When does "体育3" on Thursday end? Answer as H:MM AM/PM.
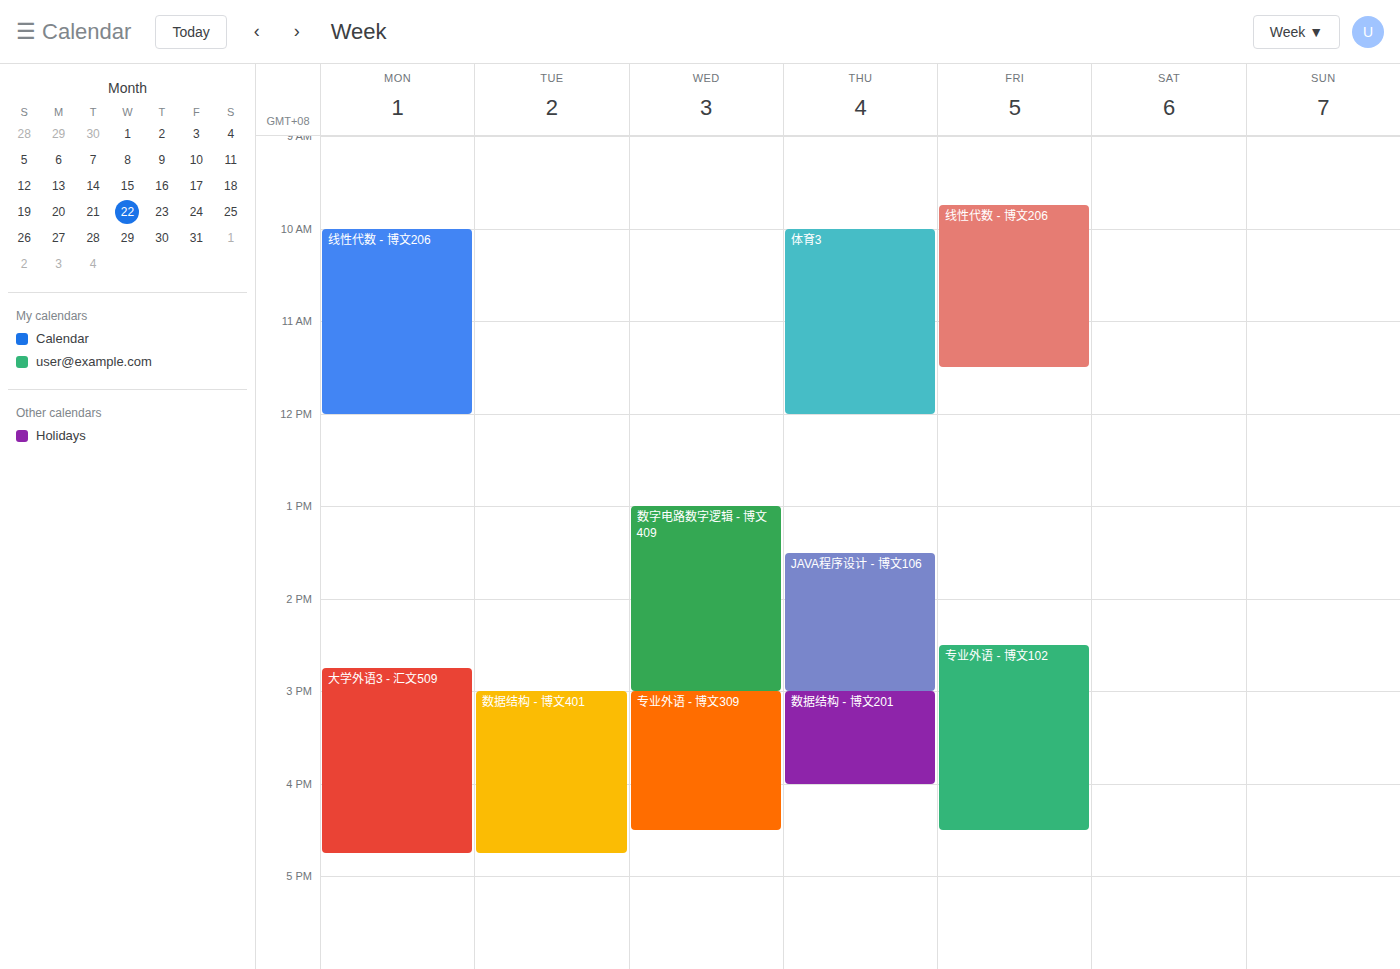
12:00 PM